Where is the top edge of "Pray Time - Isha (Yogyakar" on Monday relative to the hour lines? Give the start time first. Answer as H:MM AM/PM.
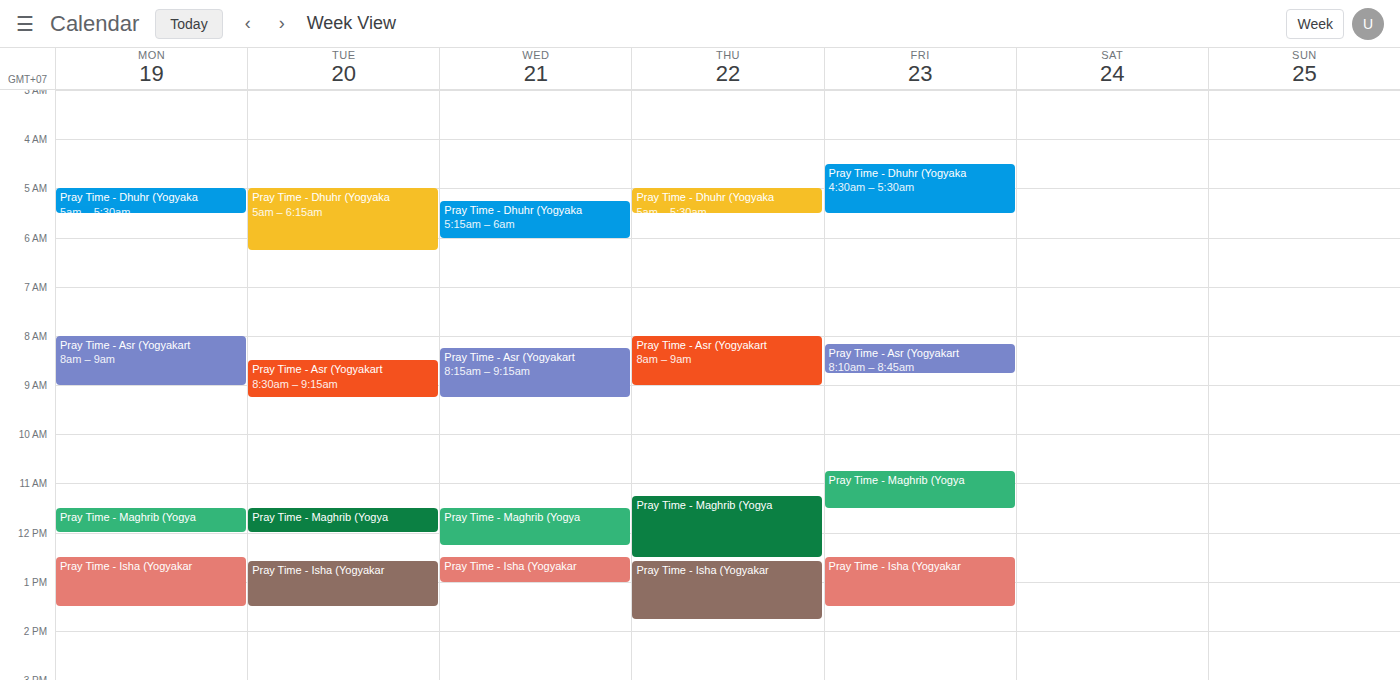
12:30 PM -- halfway between the 12 PM and 1 PM lines.